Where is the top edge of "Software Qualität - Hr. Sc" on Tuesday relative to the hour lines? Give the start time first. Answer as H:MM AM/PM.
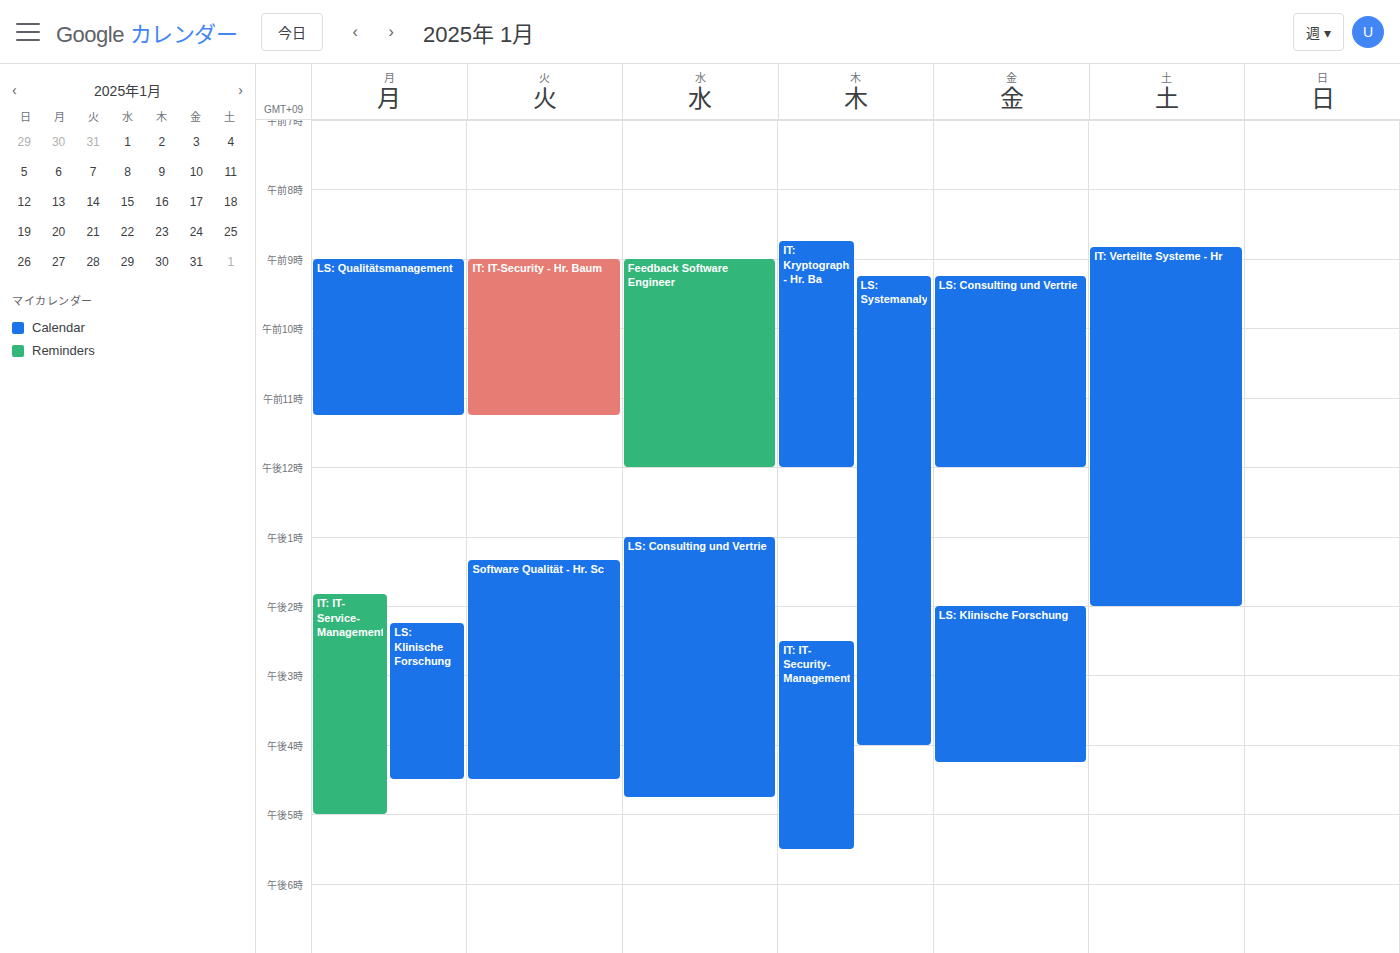
1:20 PM -- neither: 20 minutes below the 1 PM line and 40 minutes above the 2 PM line.